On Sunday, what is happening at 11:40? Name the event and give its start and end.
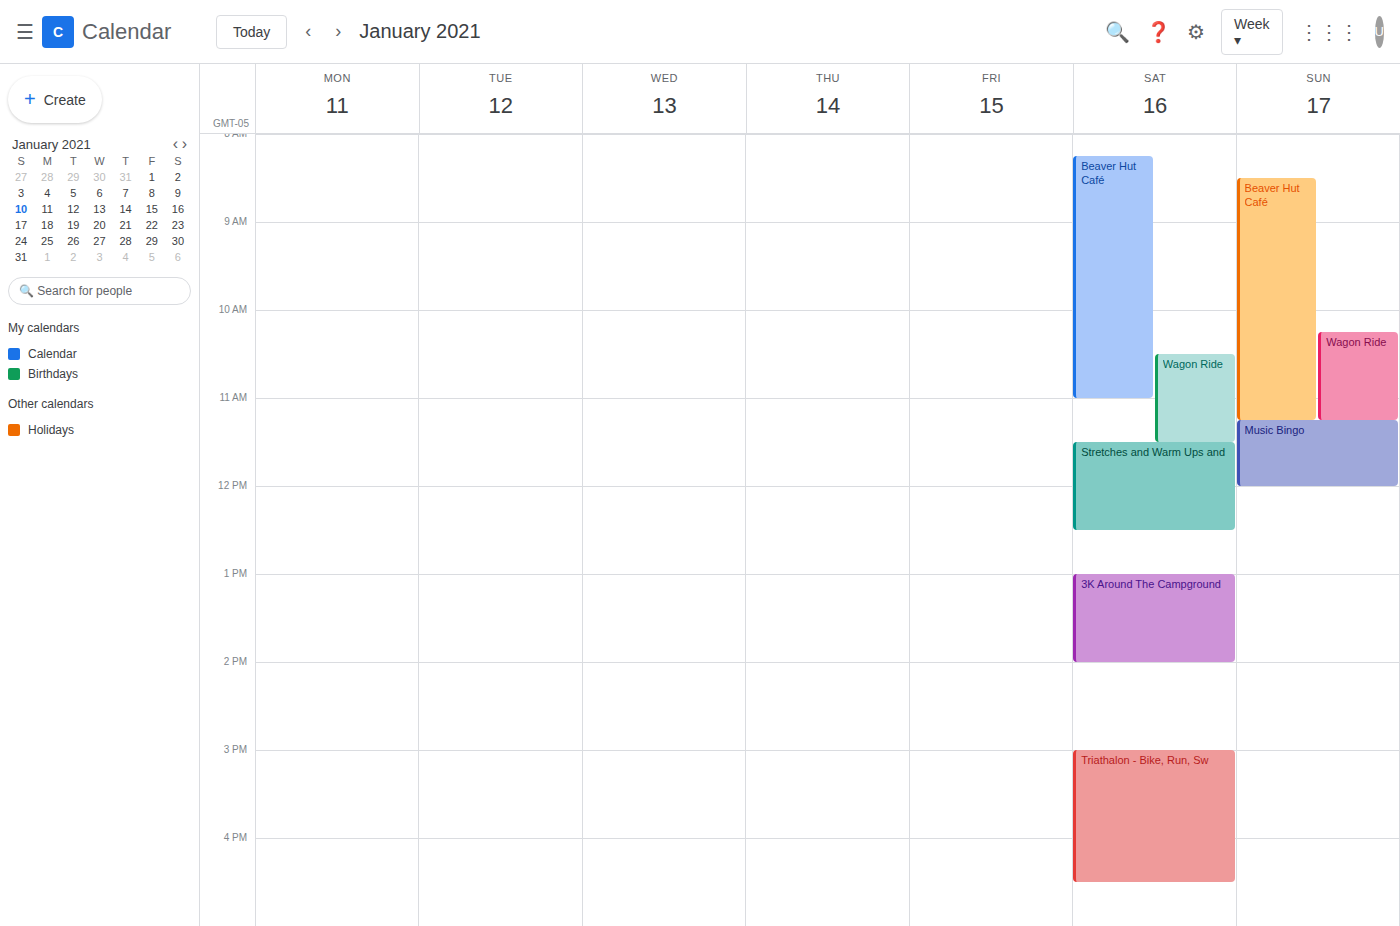
"Music Bingo", 11:15 to 12:00